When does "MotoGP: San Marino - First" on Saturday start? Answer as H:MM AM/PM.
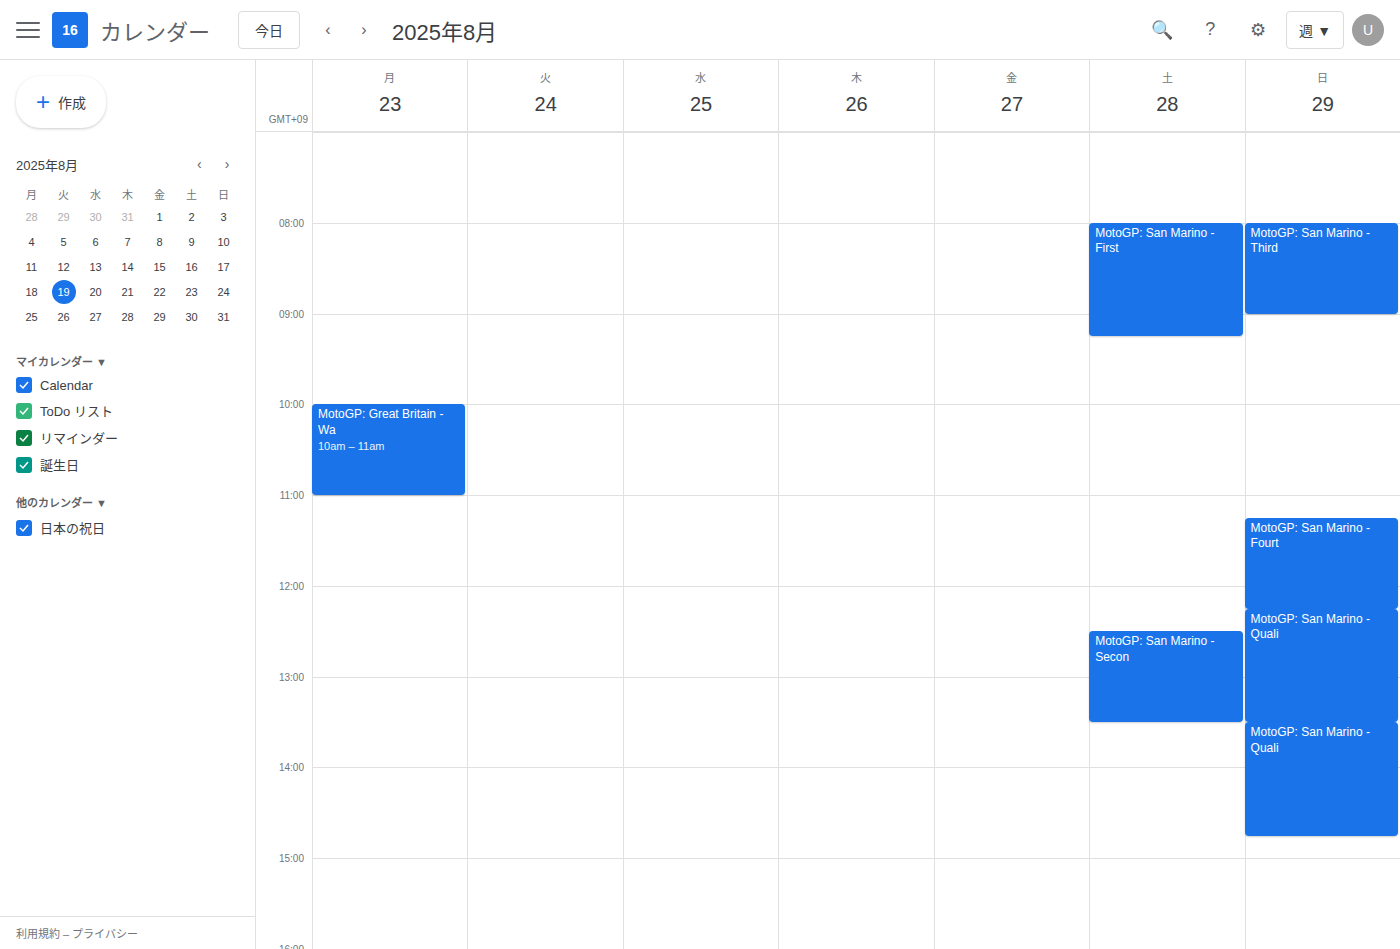
8:00 AM